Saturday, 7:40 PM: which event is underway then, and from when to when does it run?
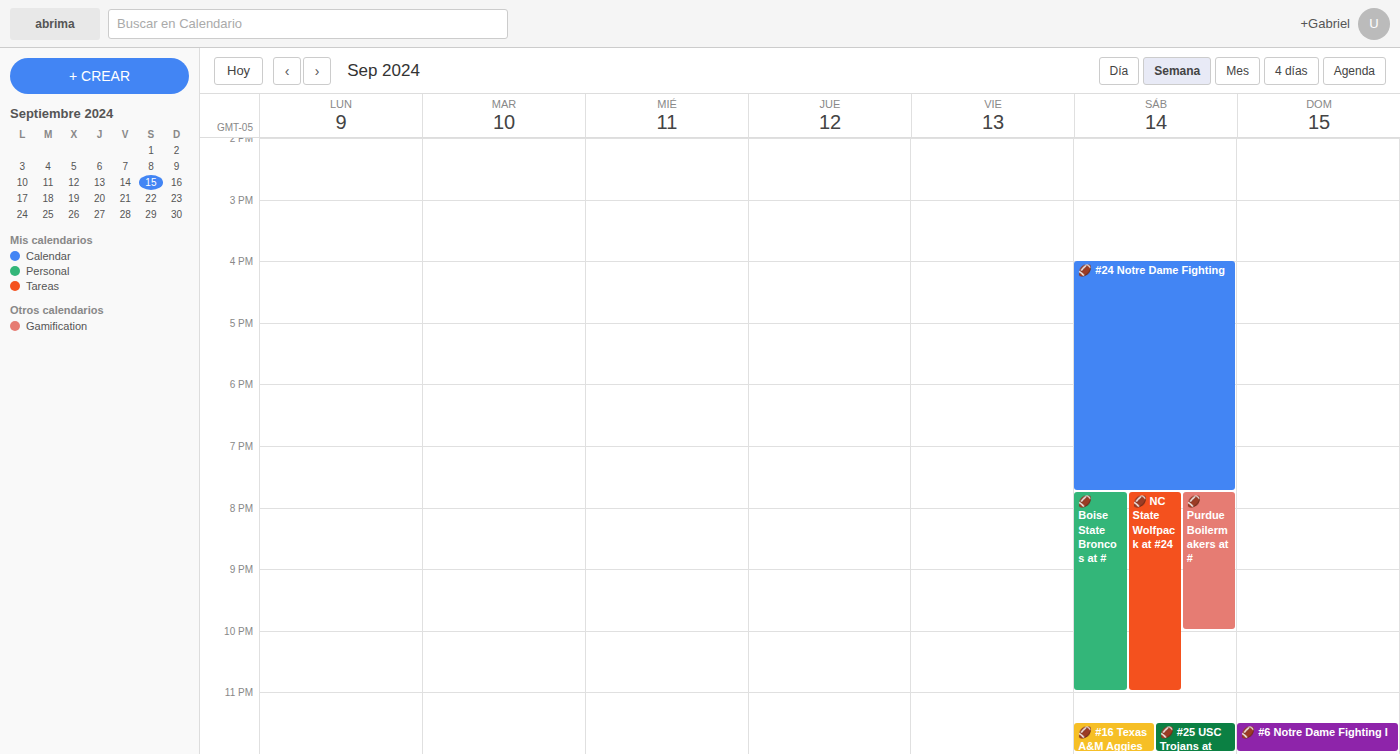
"🏈 #24 Notre Dame Fighting", 4:00 PM to 7:45 PM